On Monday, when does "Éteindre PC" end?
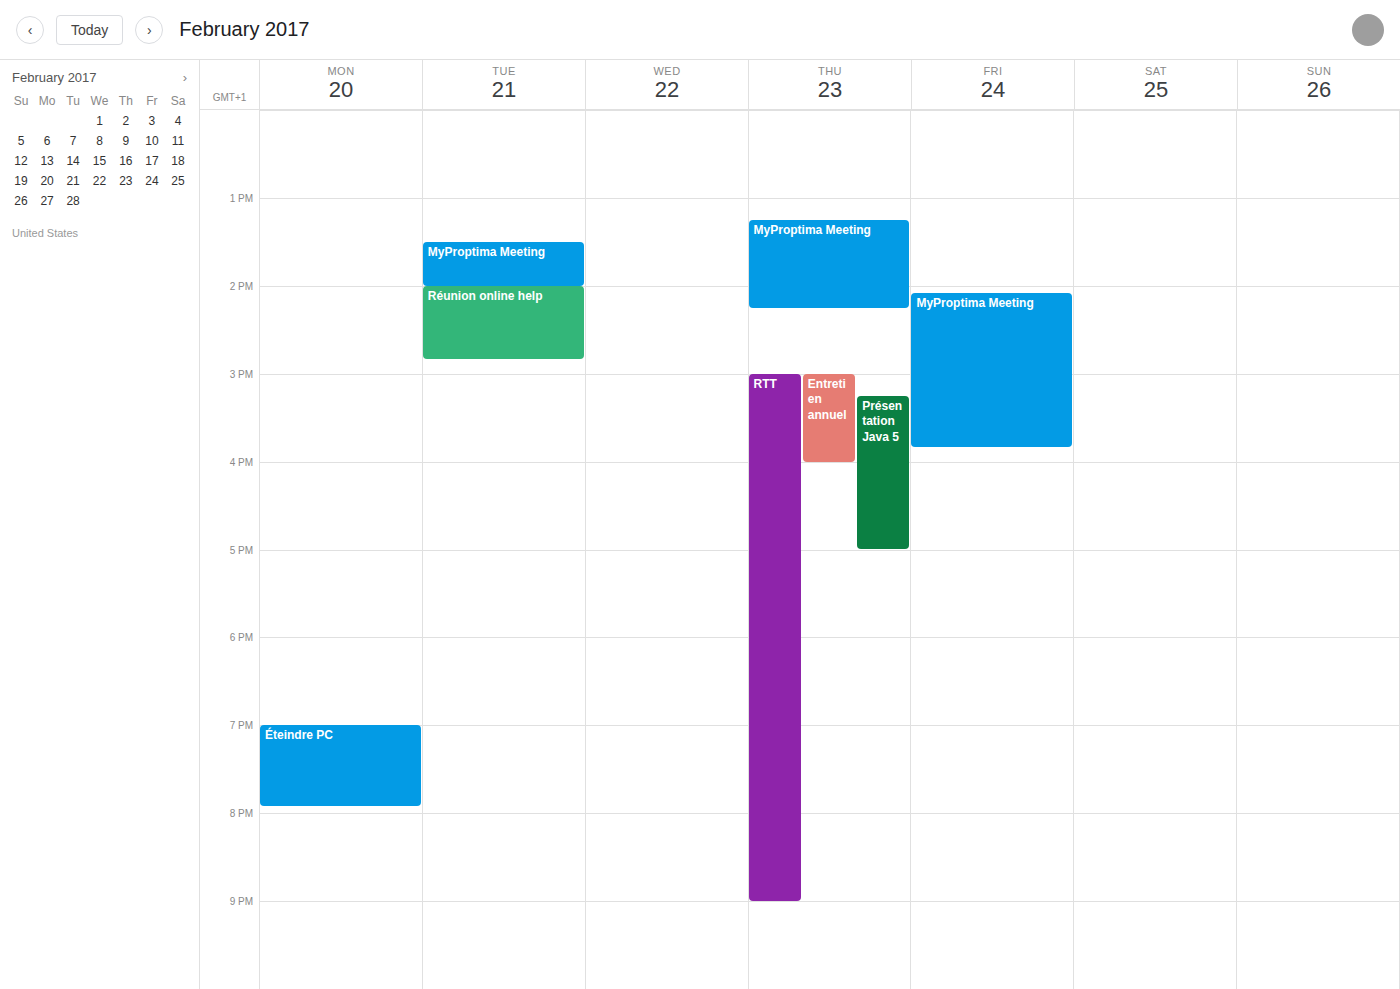
19:55